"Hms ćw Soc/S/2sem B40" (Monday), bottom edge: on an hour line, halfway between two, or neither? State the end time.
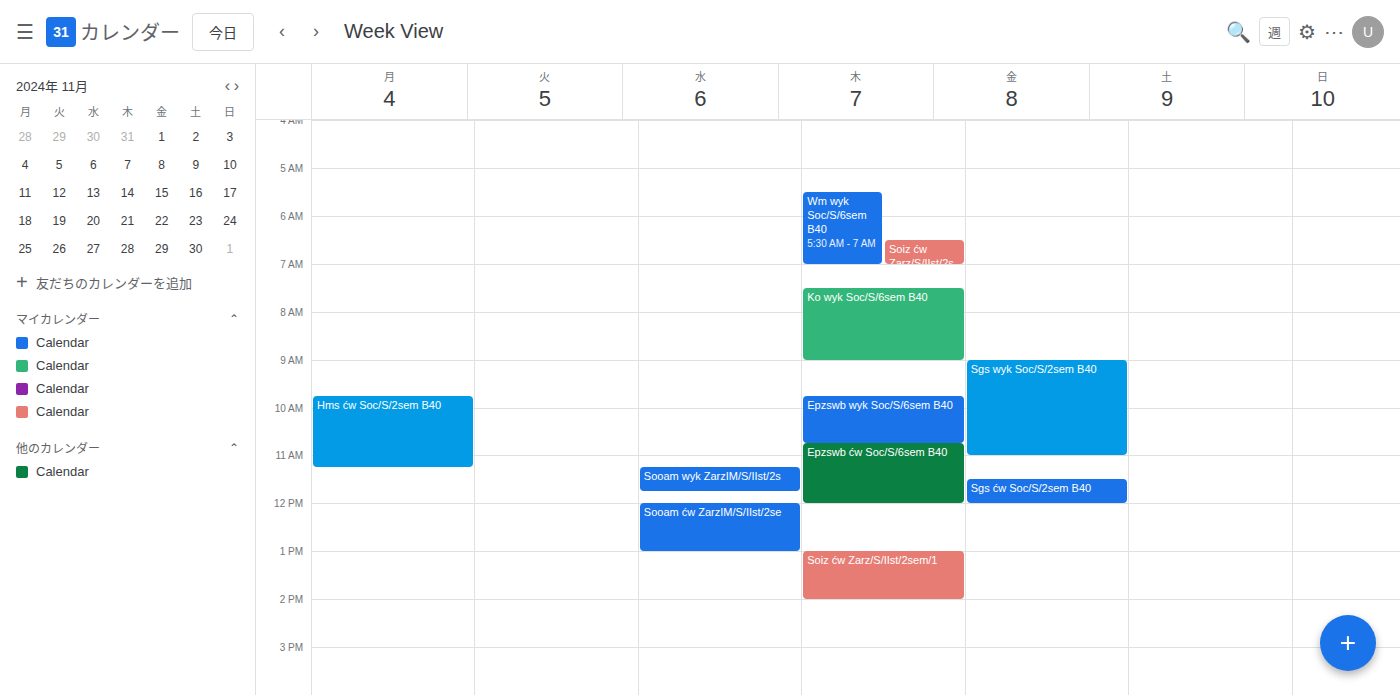
11:15 AM -- neither: a quarter of the way from the 11 AM line to the 12 PM line.